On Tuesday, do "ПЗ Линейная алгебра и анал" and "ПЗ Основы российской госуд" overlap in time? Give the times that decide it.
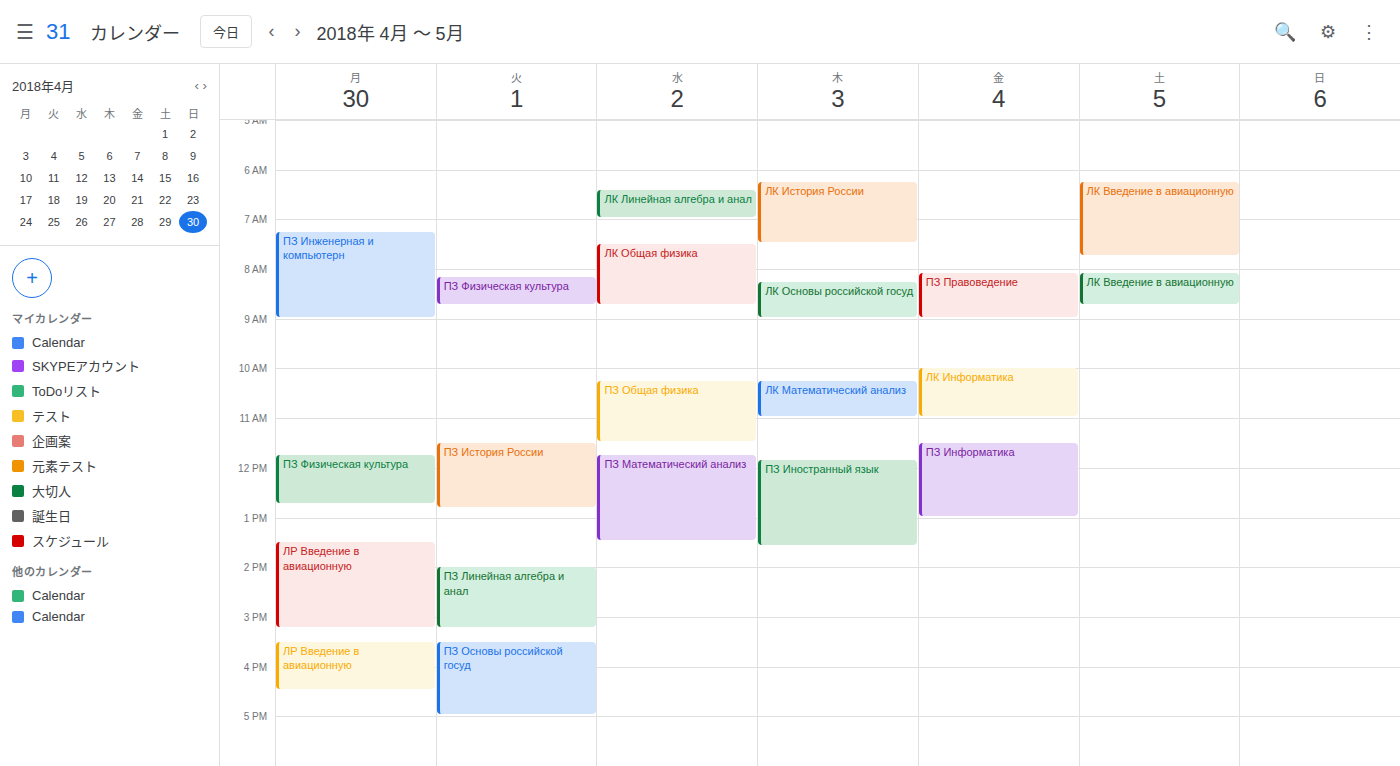
"ПЗ Линейная алгебра и анал" ends at 3:15 PM and "ПЗ Основы российской госуд" starts at 3:30 PM -- no overlap.